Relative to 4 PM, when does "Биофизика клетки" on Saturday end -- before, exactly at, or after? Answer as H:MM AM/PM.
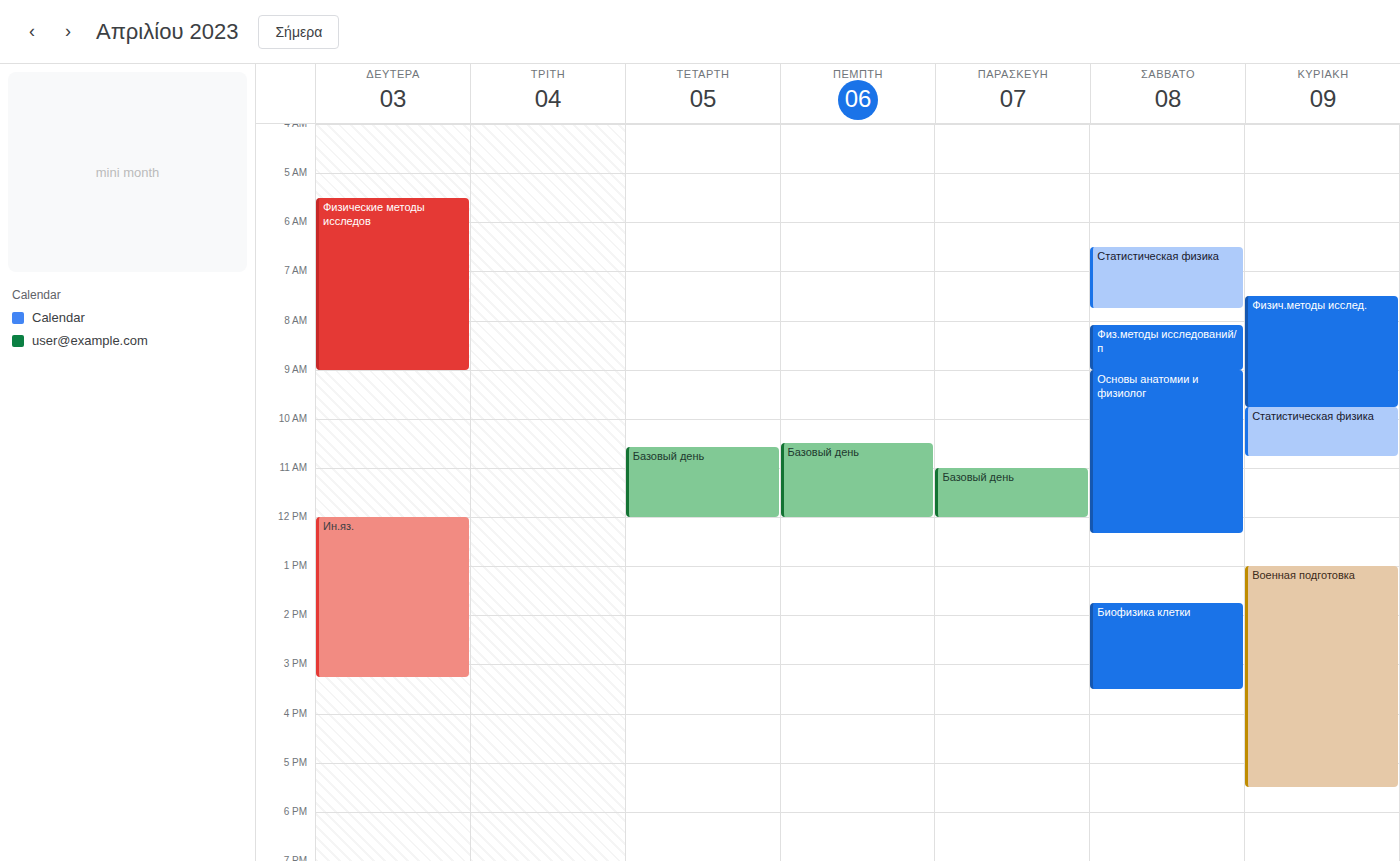
3:30 PM -- before 4 PM, 30 minutes above the 4 PM line.